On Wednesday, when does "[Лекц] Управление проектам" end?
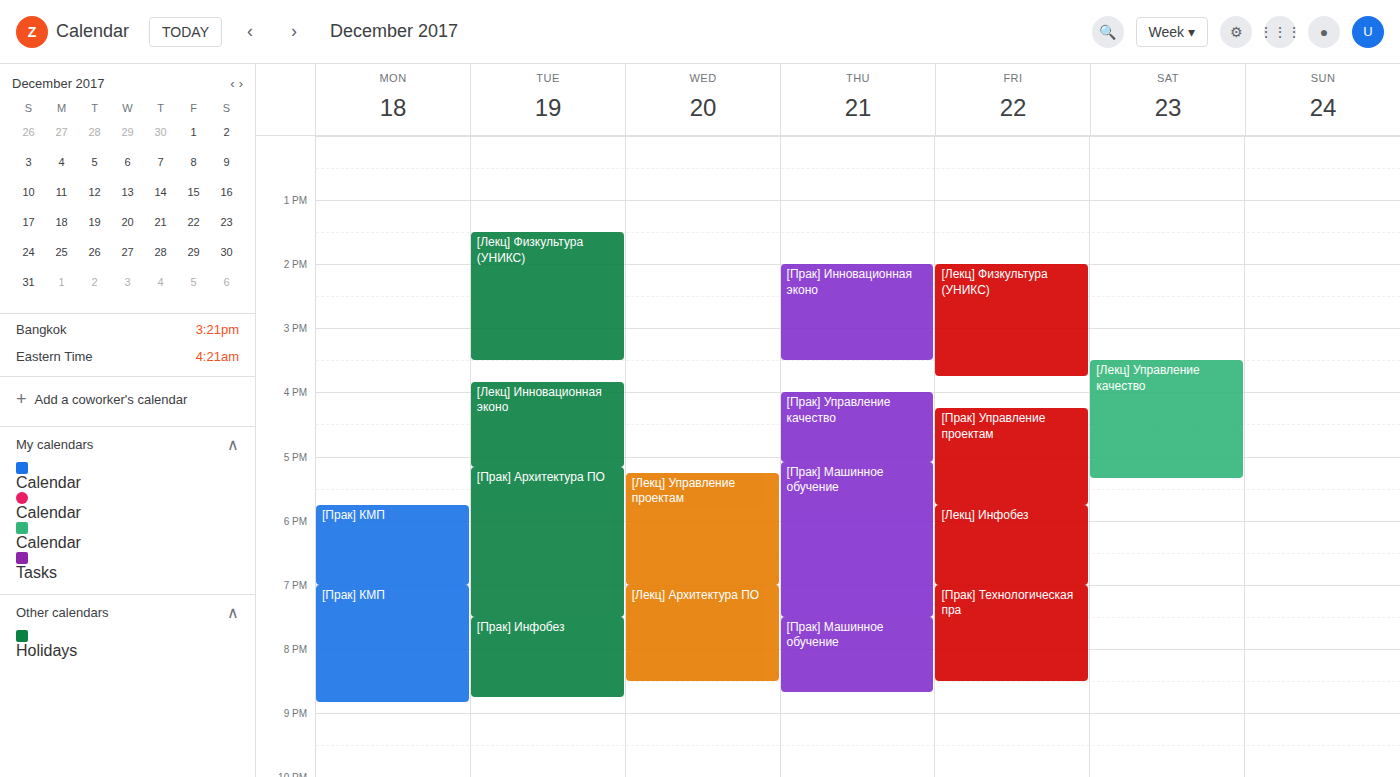
19:00